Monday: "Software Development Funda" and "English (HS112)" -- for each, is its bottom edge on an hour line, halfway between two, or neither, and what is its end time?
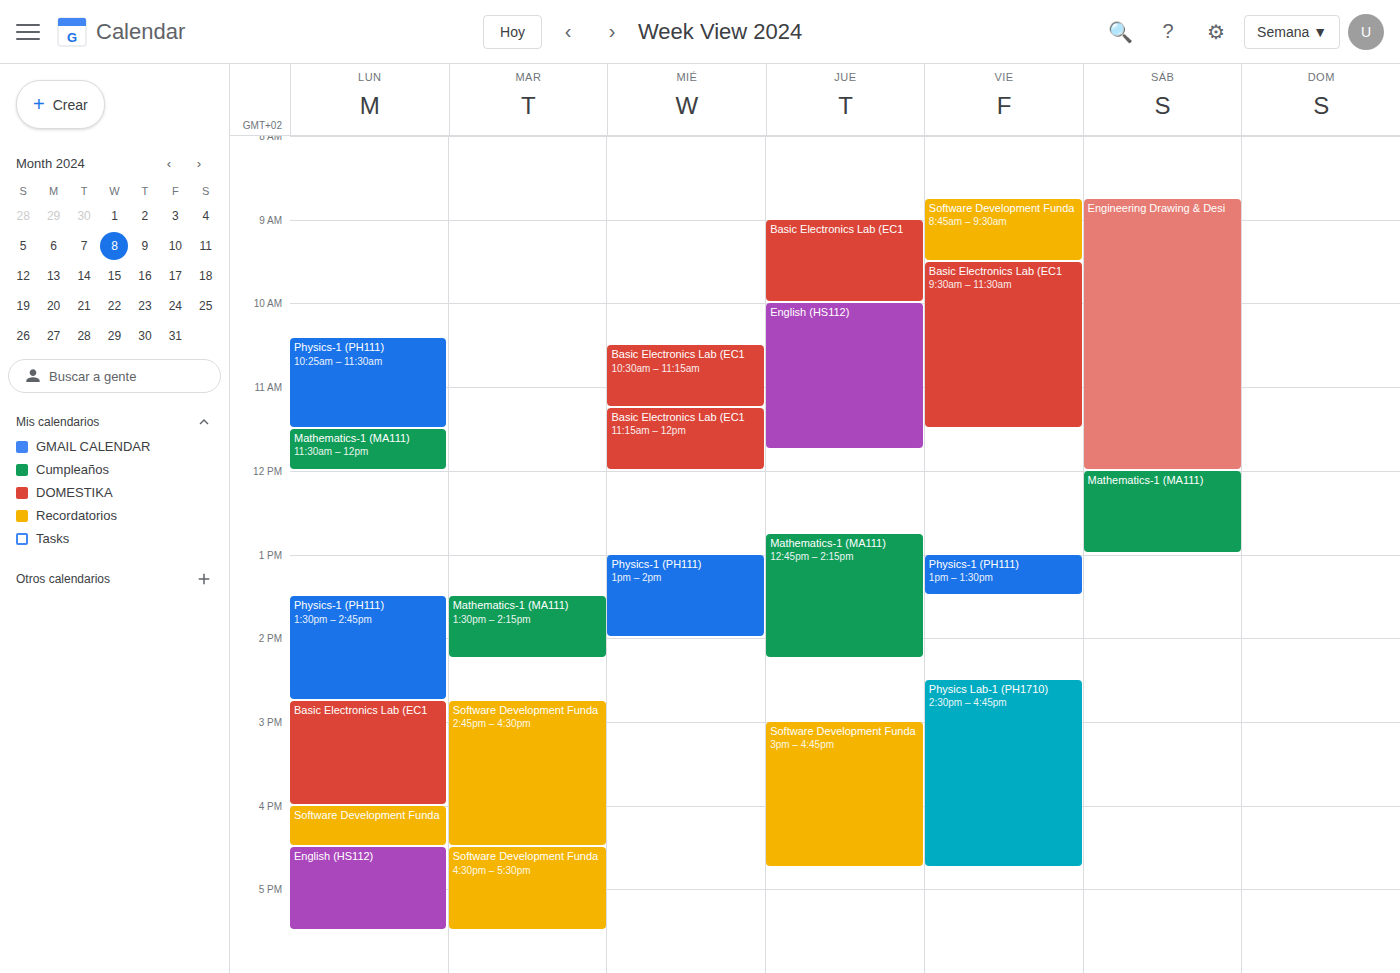
"Software Development Funda": 16:30, halfway between the 16:00 and 17:00 lines. "English (HS112)": 17:30, halfway between the 17:00 and 18:00 lines.